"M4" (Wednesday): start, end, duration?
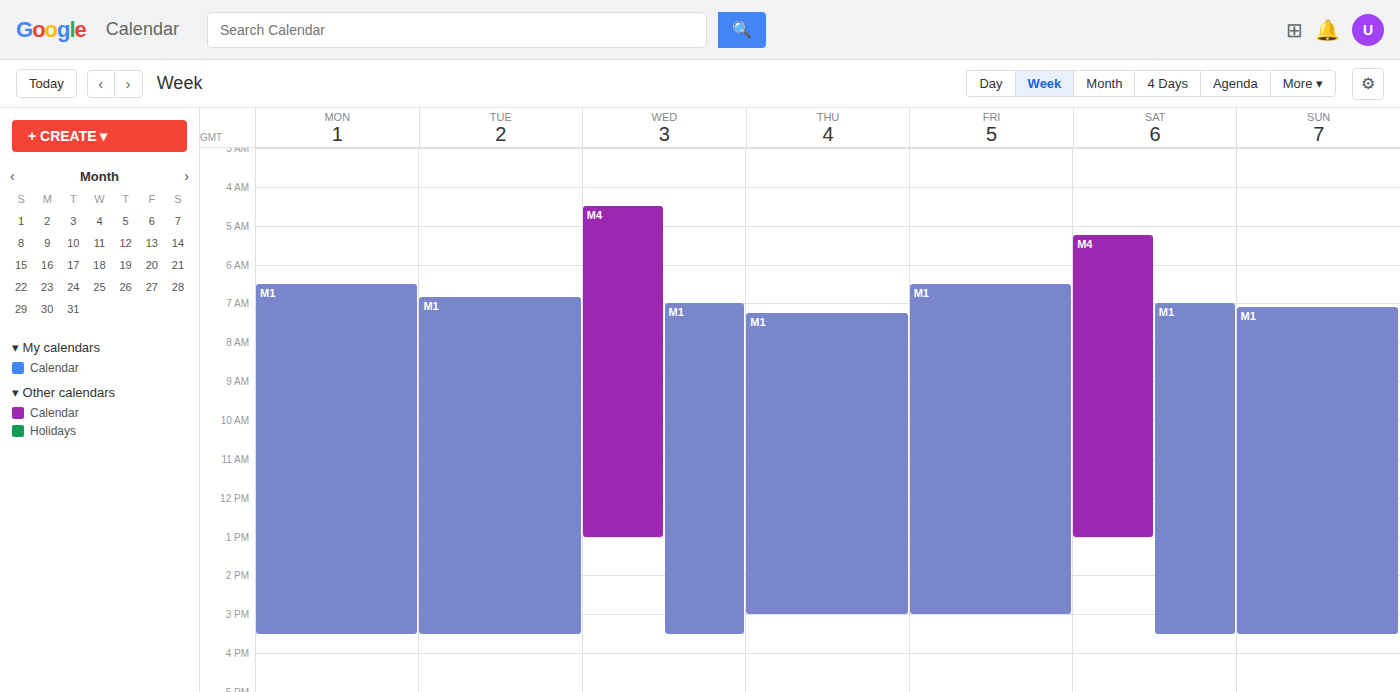
4:30 AM to 1:00 PM, 8 hours 30 minutes